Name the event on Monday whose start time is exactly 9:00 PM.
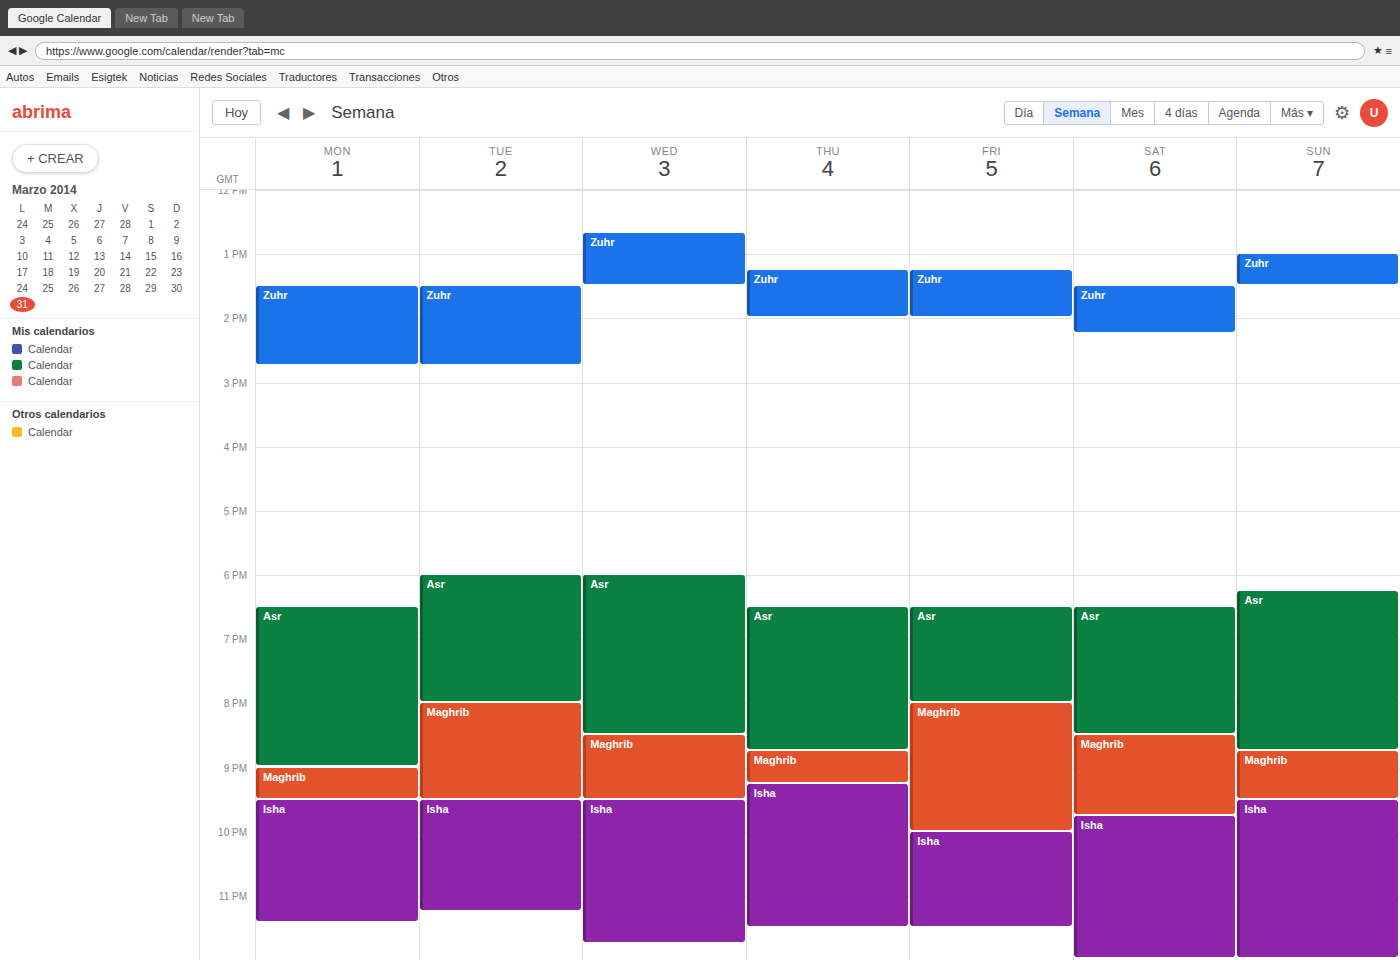
"Maghrib"